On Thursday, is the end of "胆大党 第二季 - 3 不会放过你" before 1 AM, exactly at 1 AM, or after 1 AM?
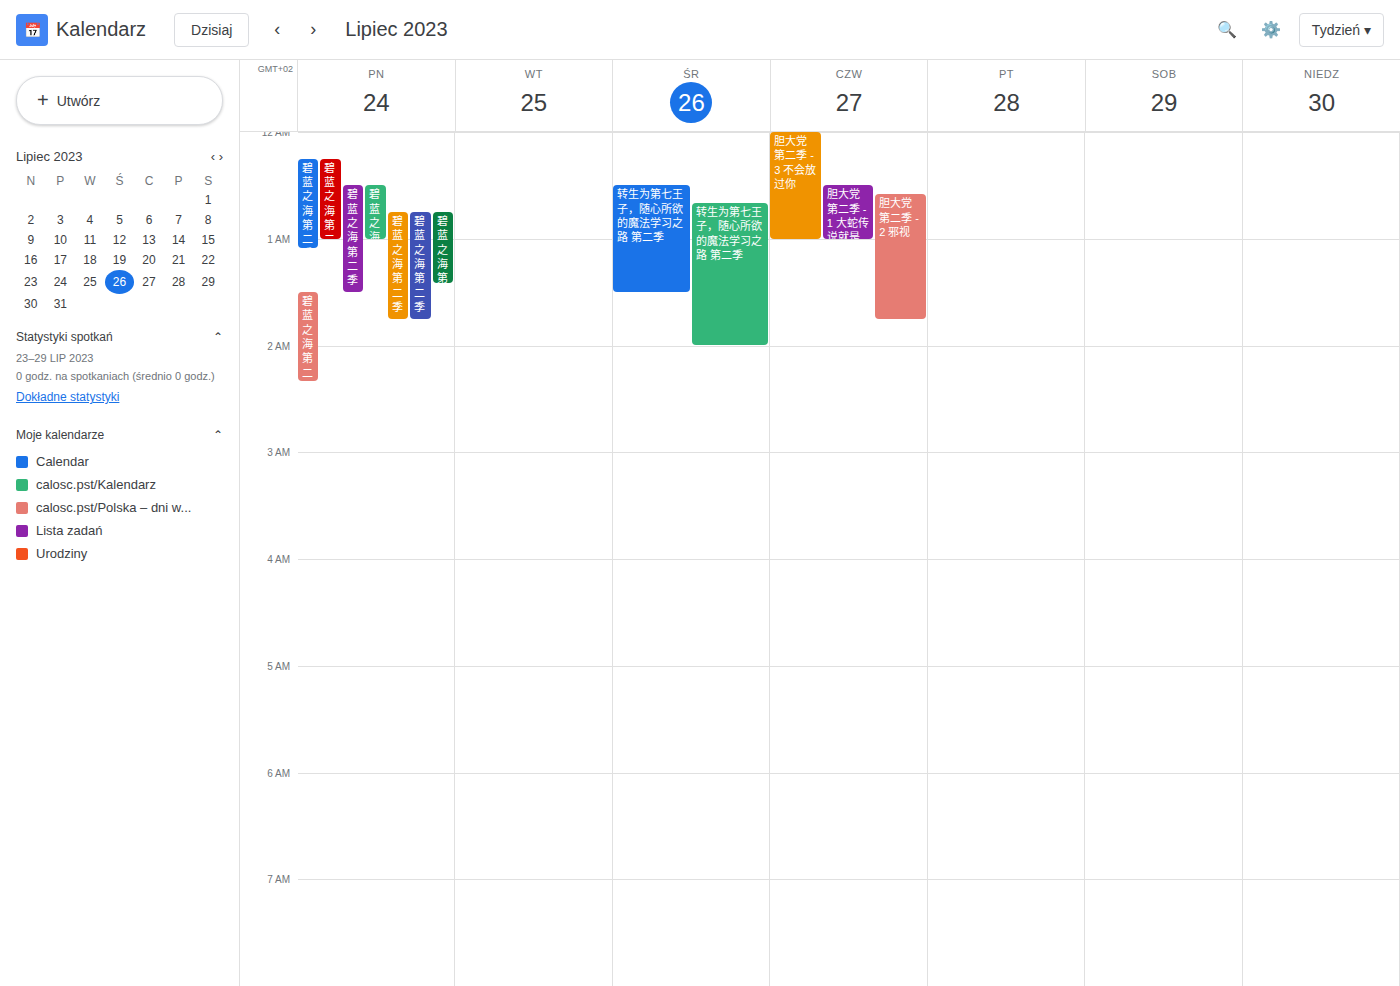
1:00 AM -- exactly at 1 AM, on the 1 AM line.